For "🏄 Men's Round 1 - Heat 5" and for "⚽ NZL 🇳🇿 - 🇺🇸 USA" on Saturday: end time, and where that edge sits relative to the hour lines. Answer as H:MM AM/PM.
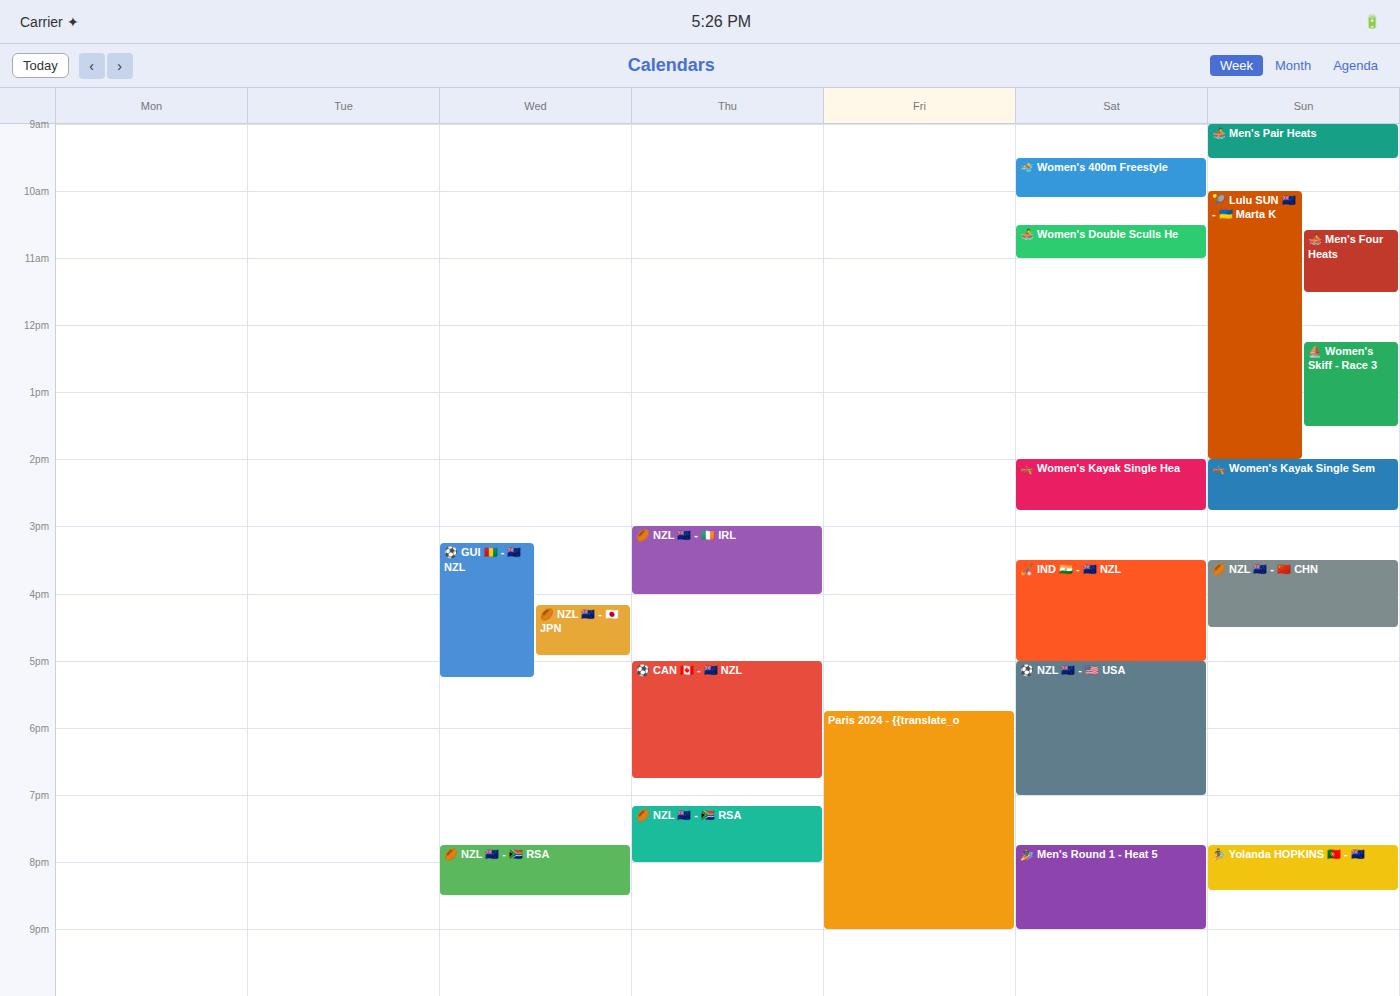
"🏄 Men's Round 1 - Heat 5": 9:00 PM, exactly on the 9 PM line. "⚽ NZL 🇳🇿 - 🇺🇸 USA": 7:00 PM, exactly on the 7 PM line.